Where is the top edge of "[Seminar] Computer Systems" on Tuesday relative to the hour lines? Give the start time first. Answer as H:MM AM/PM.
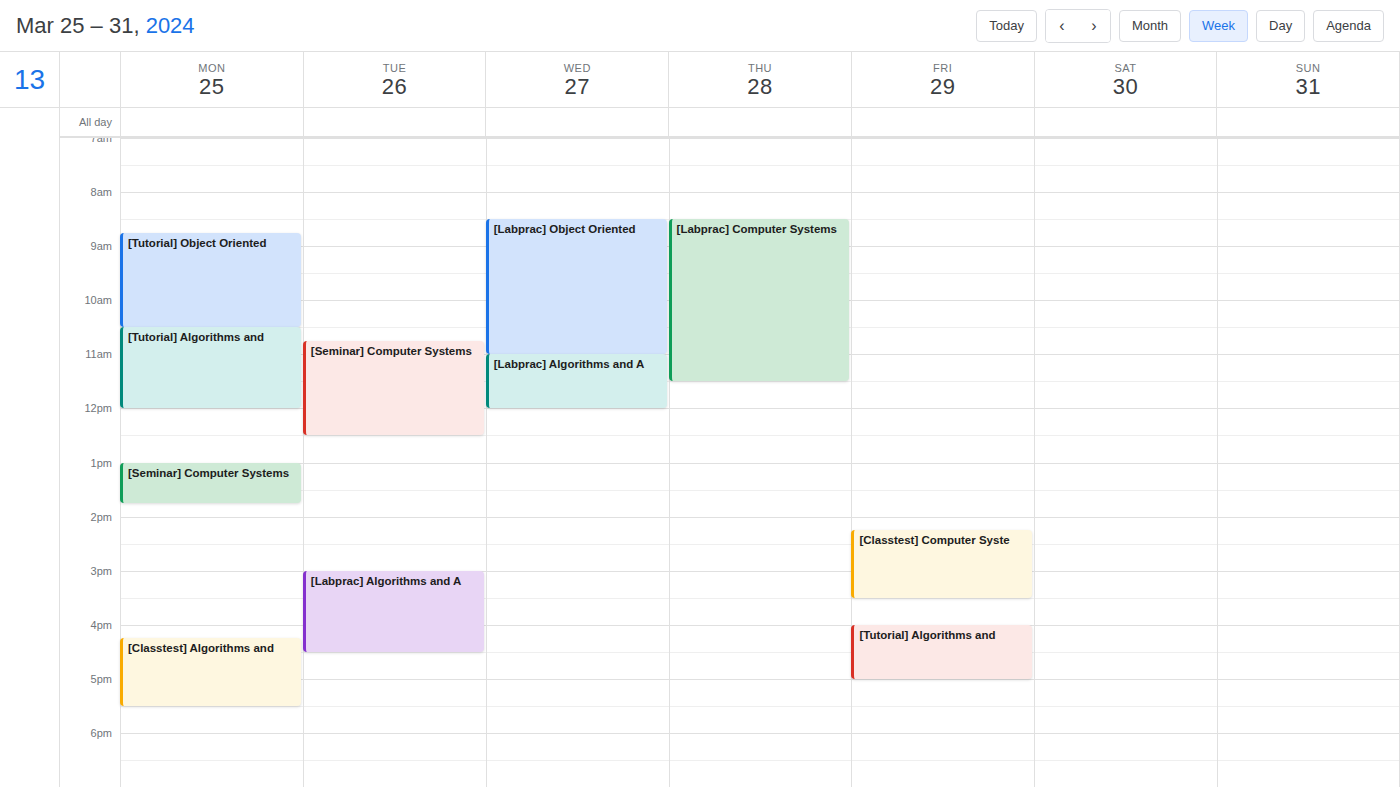
10:45 AM -- neither: three quarters of the way from the 10 AM line to the 11 AM line.